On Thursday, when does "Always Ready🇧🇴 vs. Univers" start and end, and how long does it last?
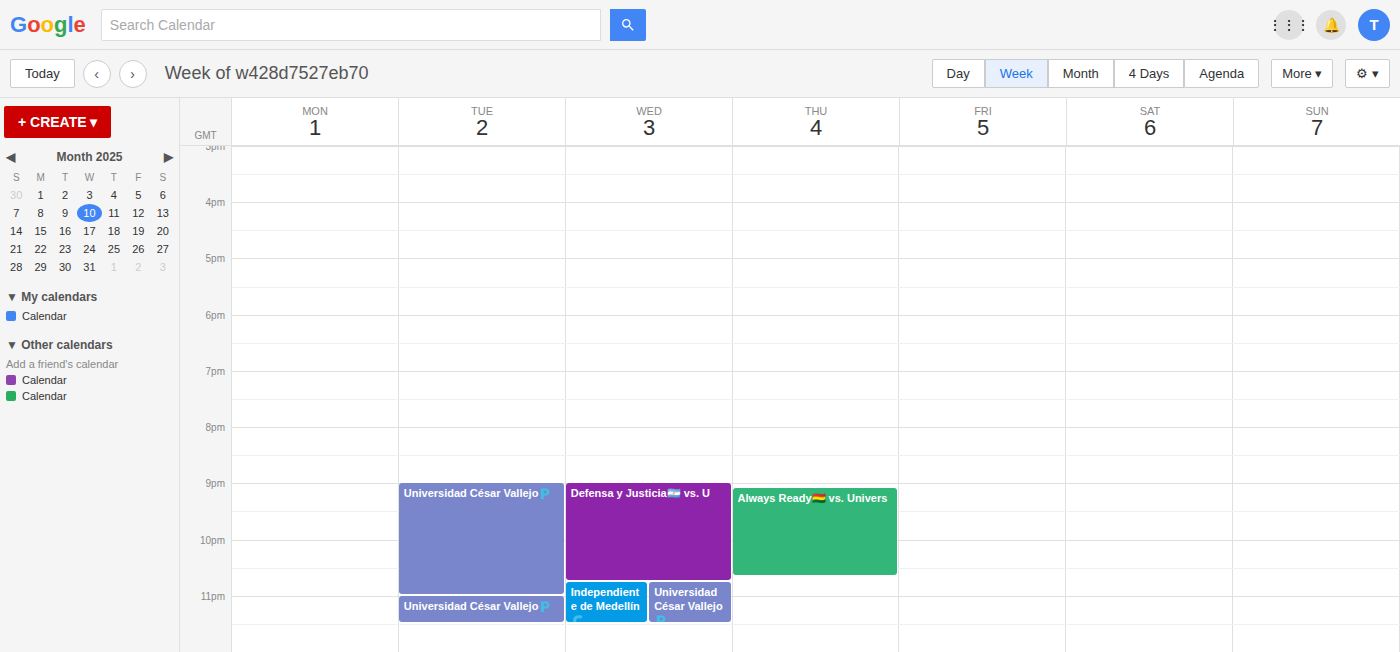
21:05 to 22:40, 1 hour 35 minutes